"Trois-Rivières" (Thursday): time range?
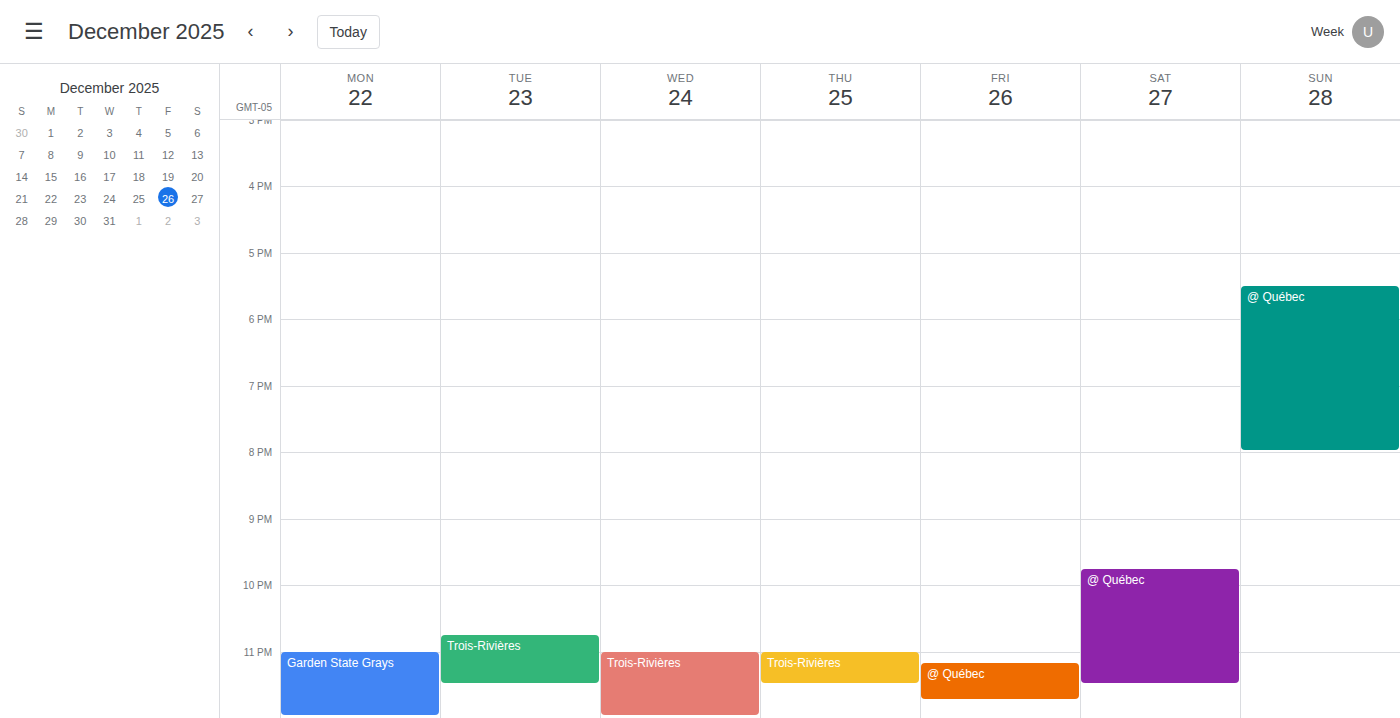
11:00 PM to 11:30 PM